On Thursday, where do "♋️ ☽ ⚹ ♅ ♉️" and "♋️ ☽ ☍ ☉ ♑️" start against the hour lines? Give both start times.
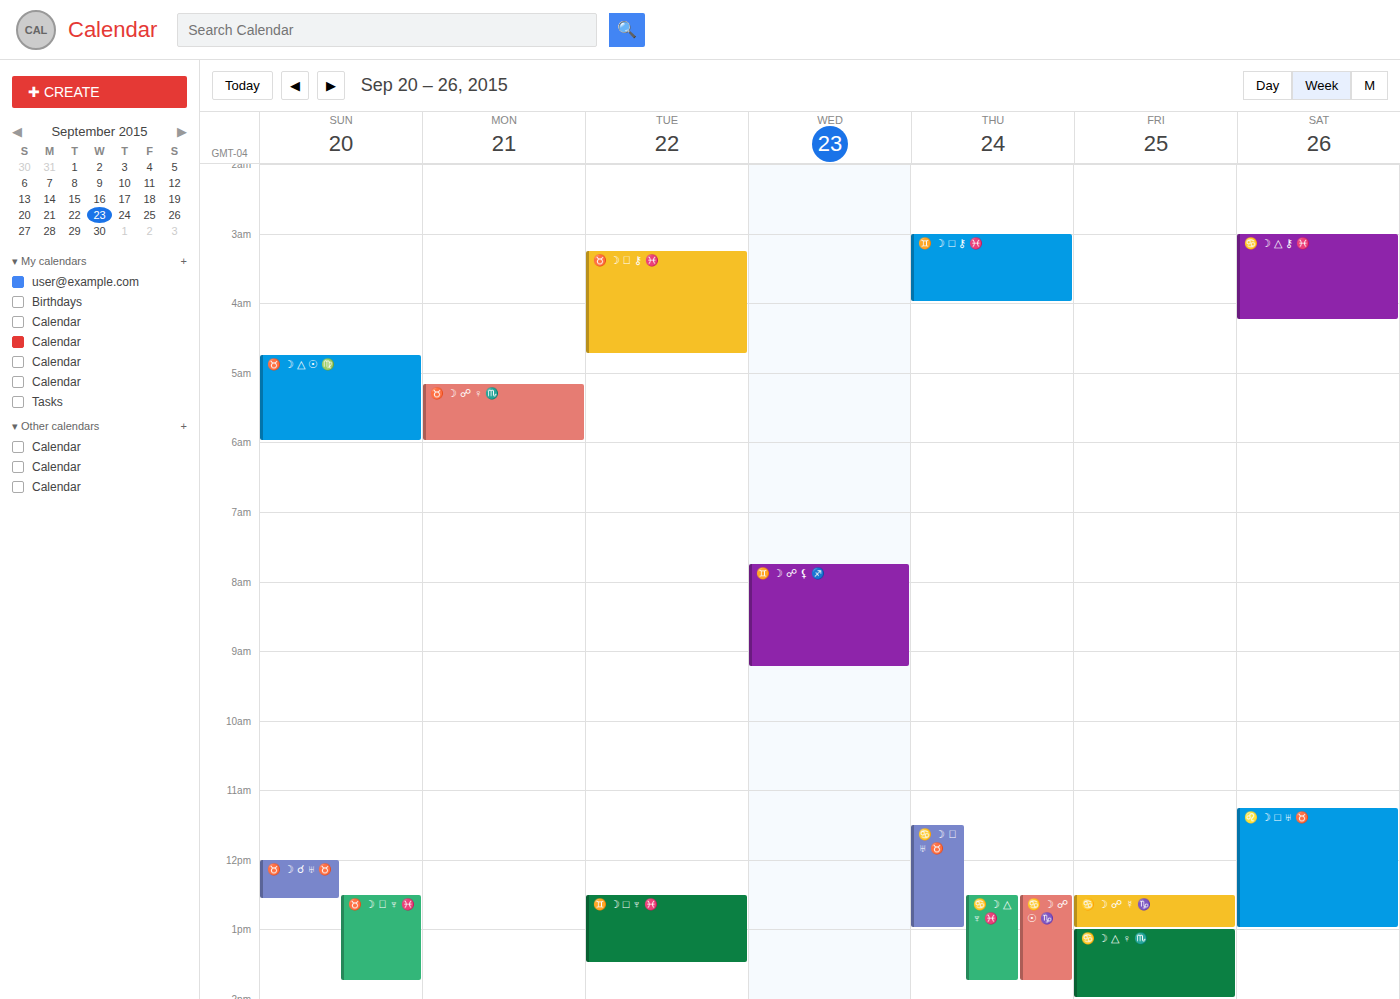
"♋️ ☽ ⚹ ♅ ♉️": 11:30 AM, halfway between the 11 AM and 12 PM lines. "♋️ ☽ ☍ ☉ ♑️": 12:30 PM, halfway between the 12 PM and 1 PM lines.